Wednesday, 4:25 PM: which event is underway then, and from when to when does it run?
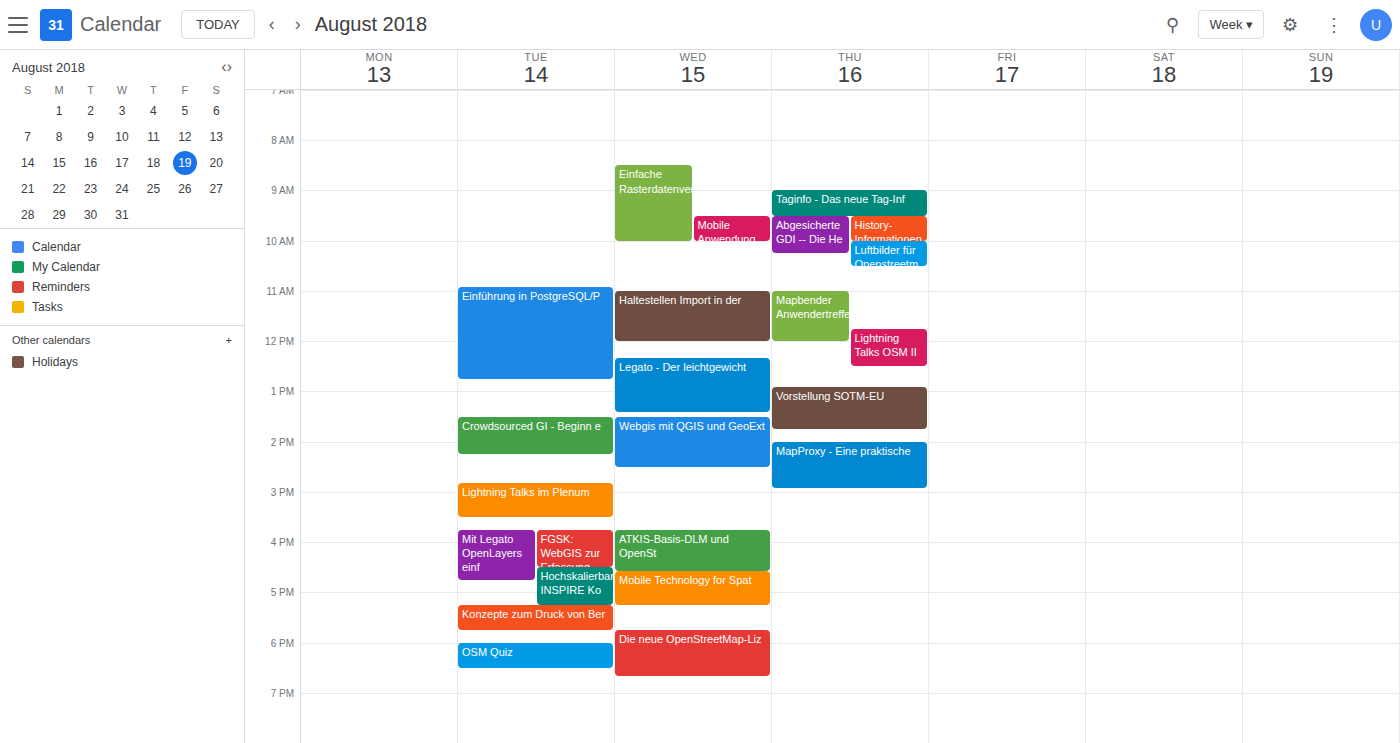
"ATKIS-Basis-DLM und OpenSt", 3:45 PM to 4:35 PM